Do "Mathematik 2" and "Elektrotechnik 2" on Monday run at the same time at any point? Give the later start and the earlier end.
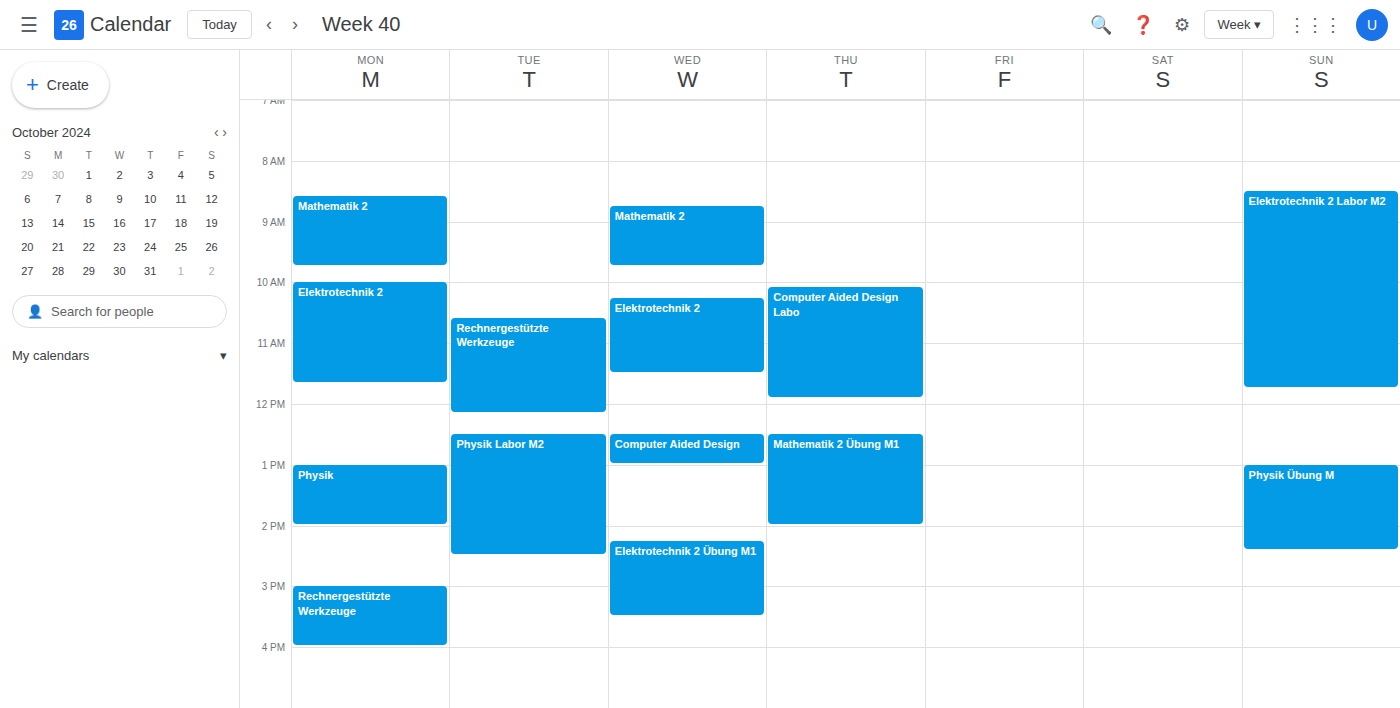
"Mathematik 2" ends at 9:45 AM and "Elektrotechnik 2" starts at 10:00 AM -- no overlap.